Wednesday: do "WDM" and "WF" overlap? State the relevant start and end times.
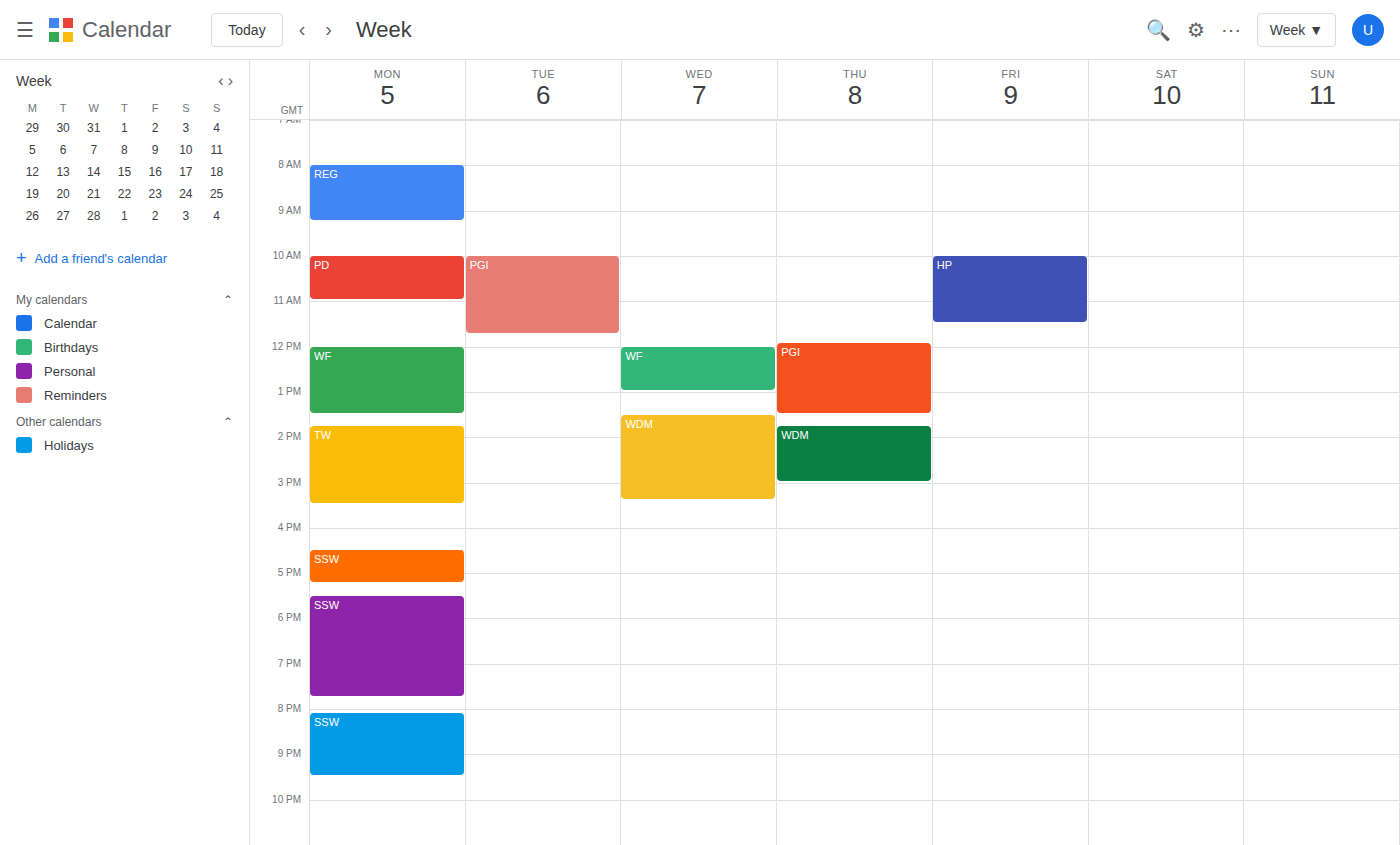
"WF" ends at 1:00 PM and "WDM" starts at 1:30 PM -- no overlap.